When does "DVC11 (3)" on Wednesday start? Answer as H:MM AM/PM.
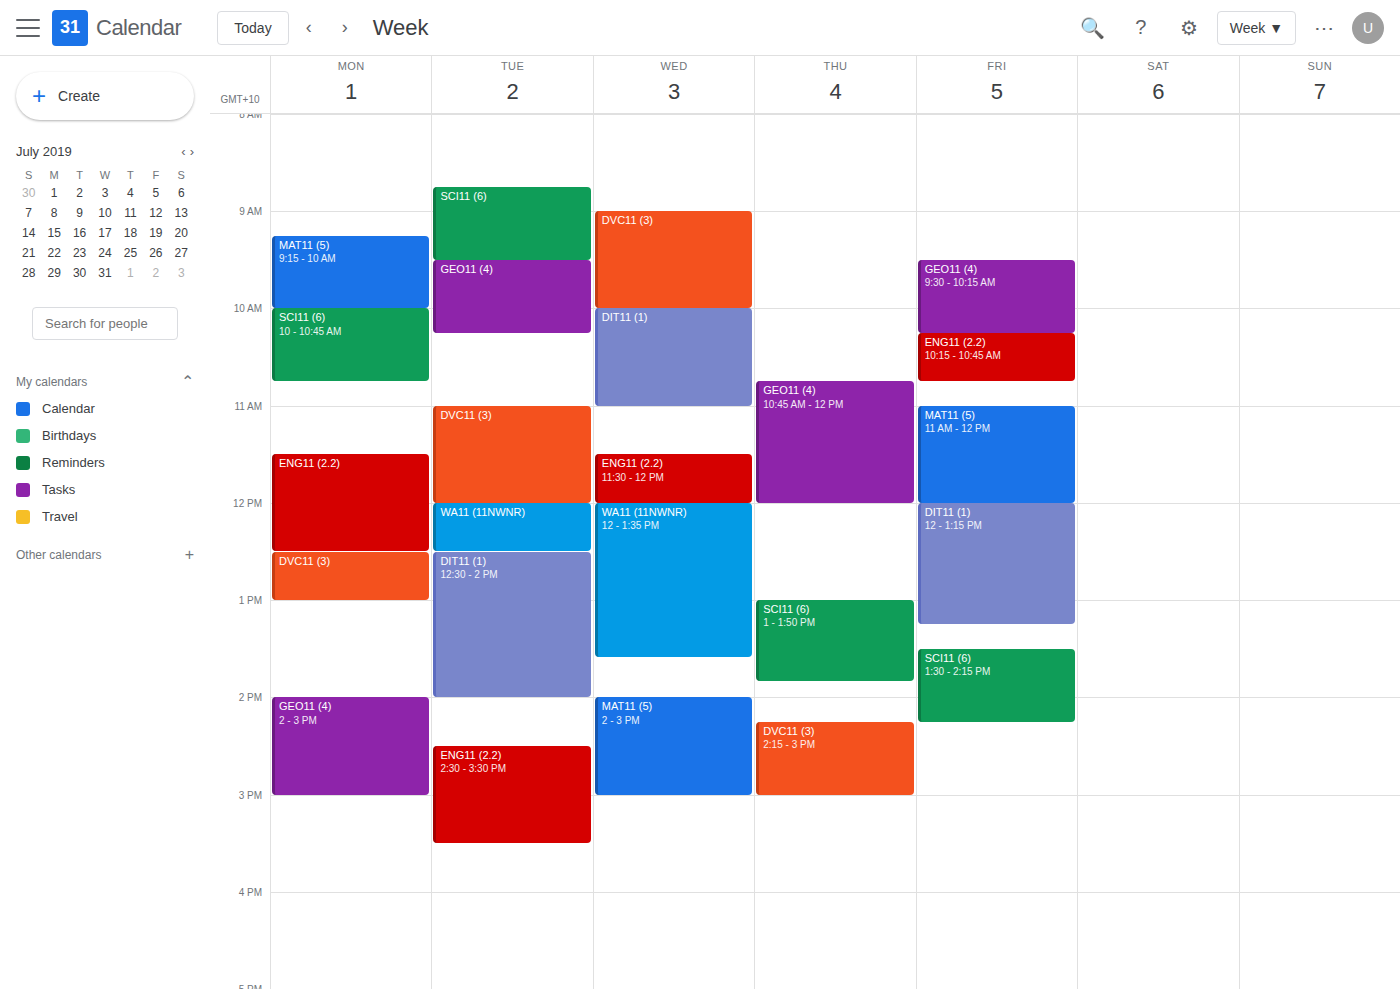
9:00 AM